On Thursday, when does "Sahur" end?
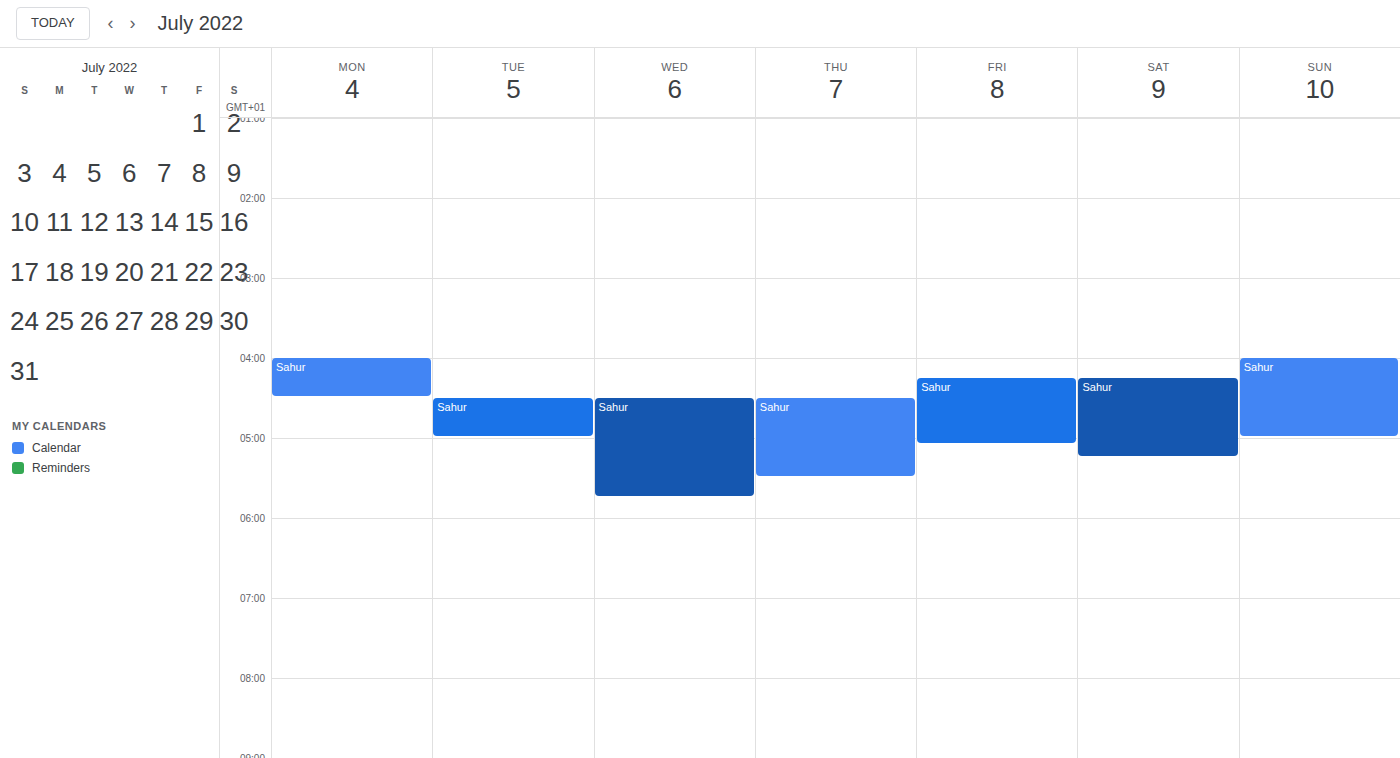
5:30 AM